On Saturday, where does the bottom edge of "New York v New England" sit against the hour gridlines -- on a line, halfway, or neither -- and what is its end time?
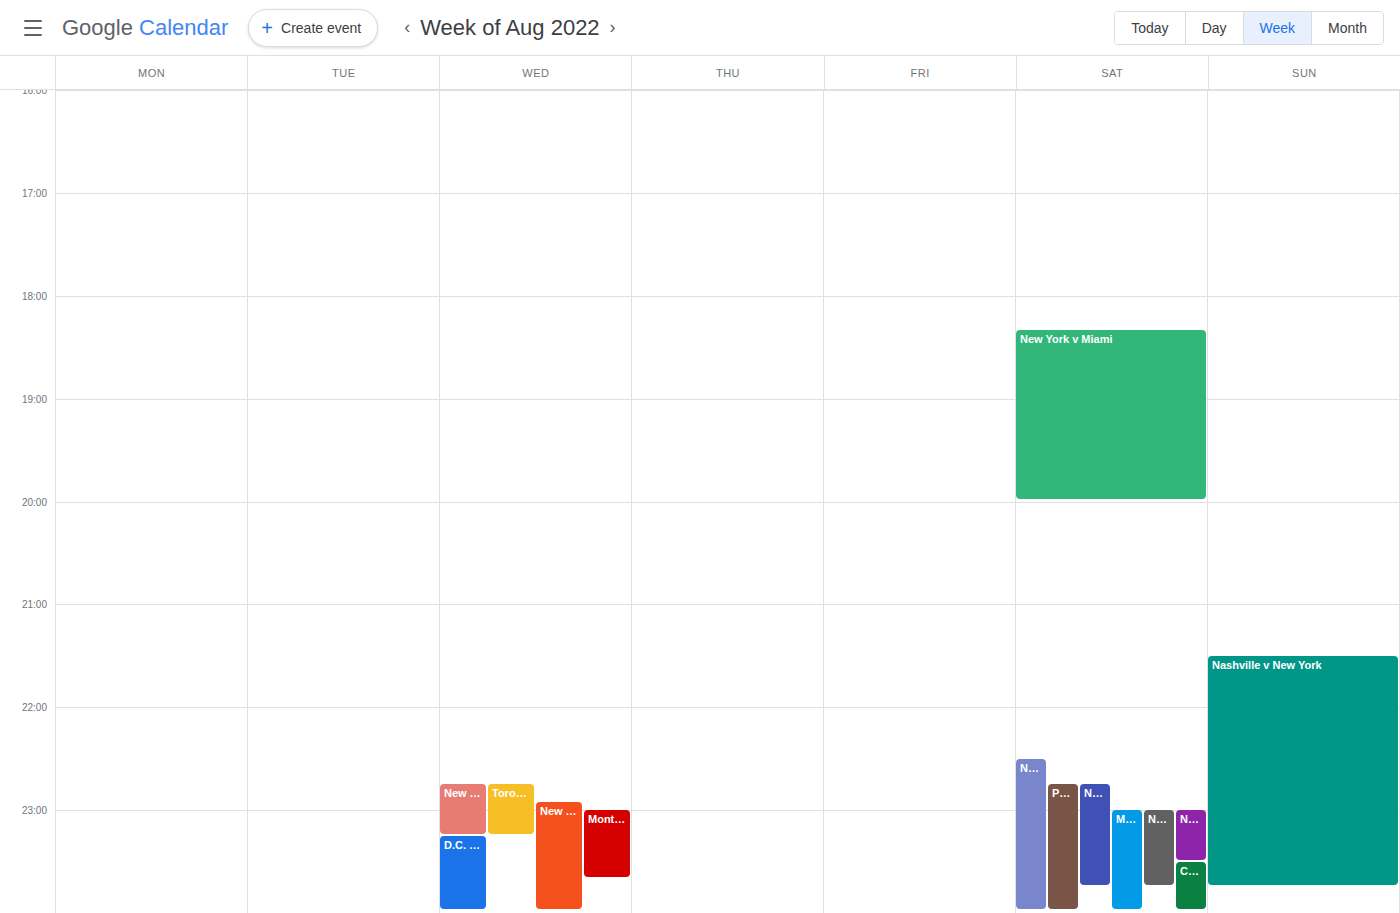
23:30 -- halfway between the 23:00 and 24:00 lines.